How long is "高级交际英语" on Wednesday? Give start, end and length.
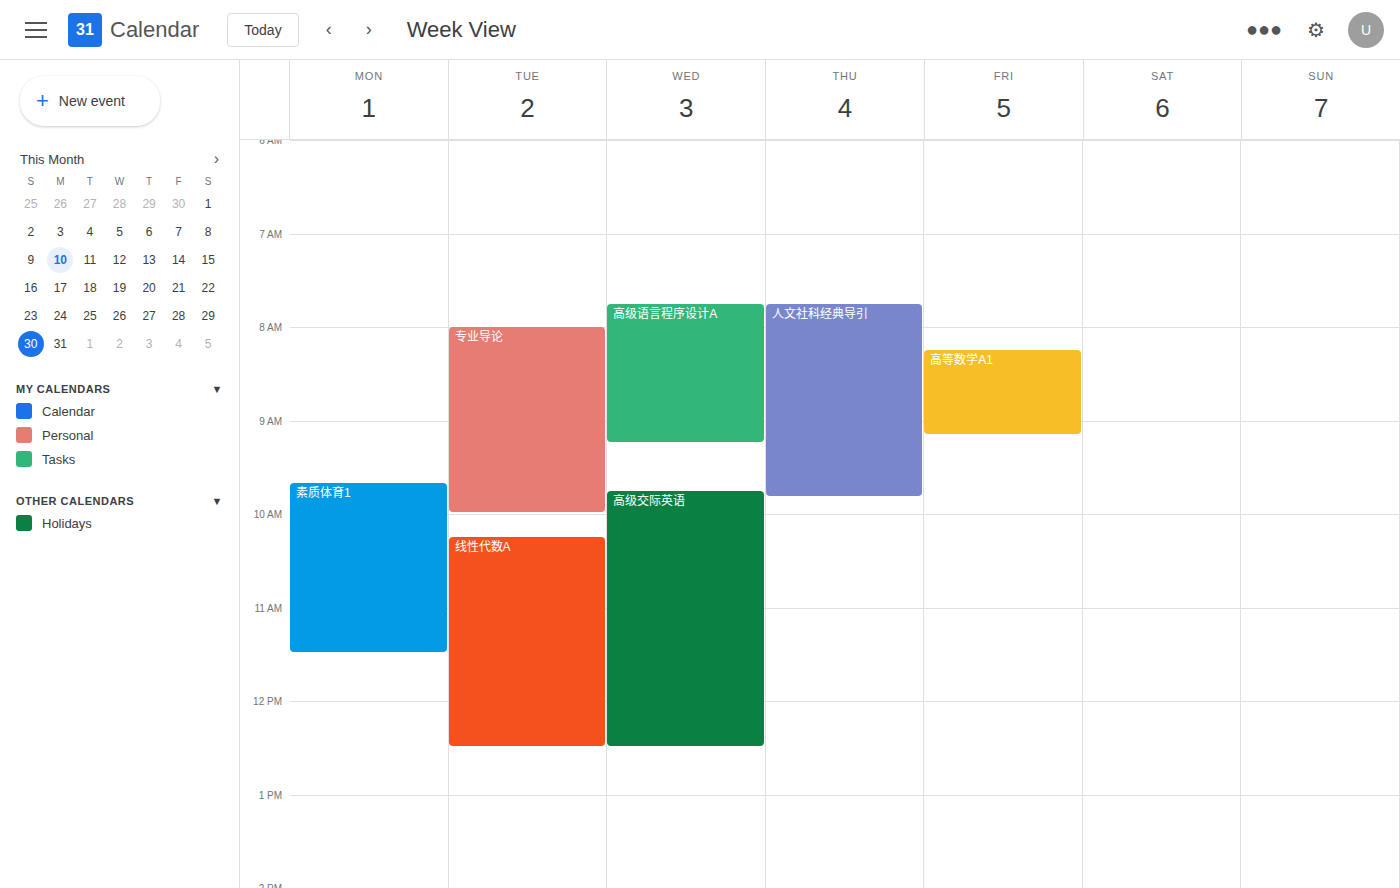
9:45 AM to 12:30 PM, 2 hours 45 minutes